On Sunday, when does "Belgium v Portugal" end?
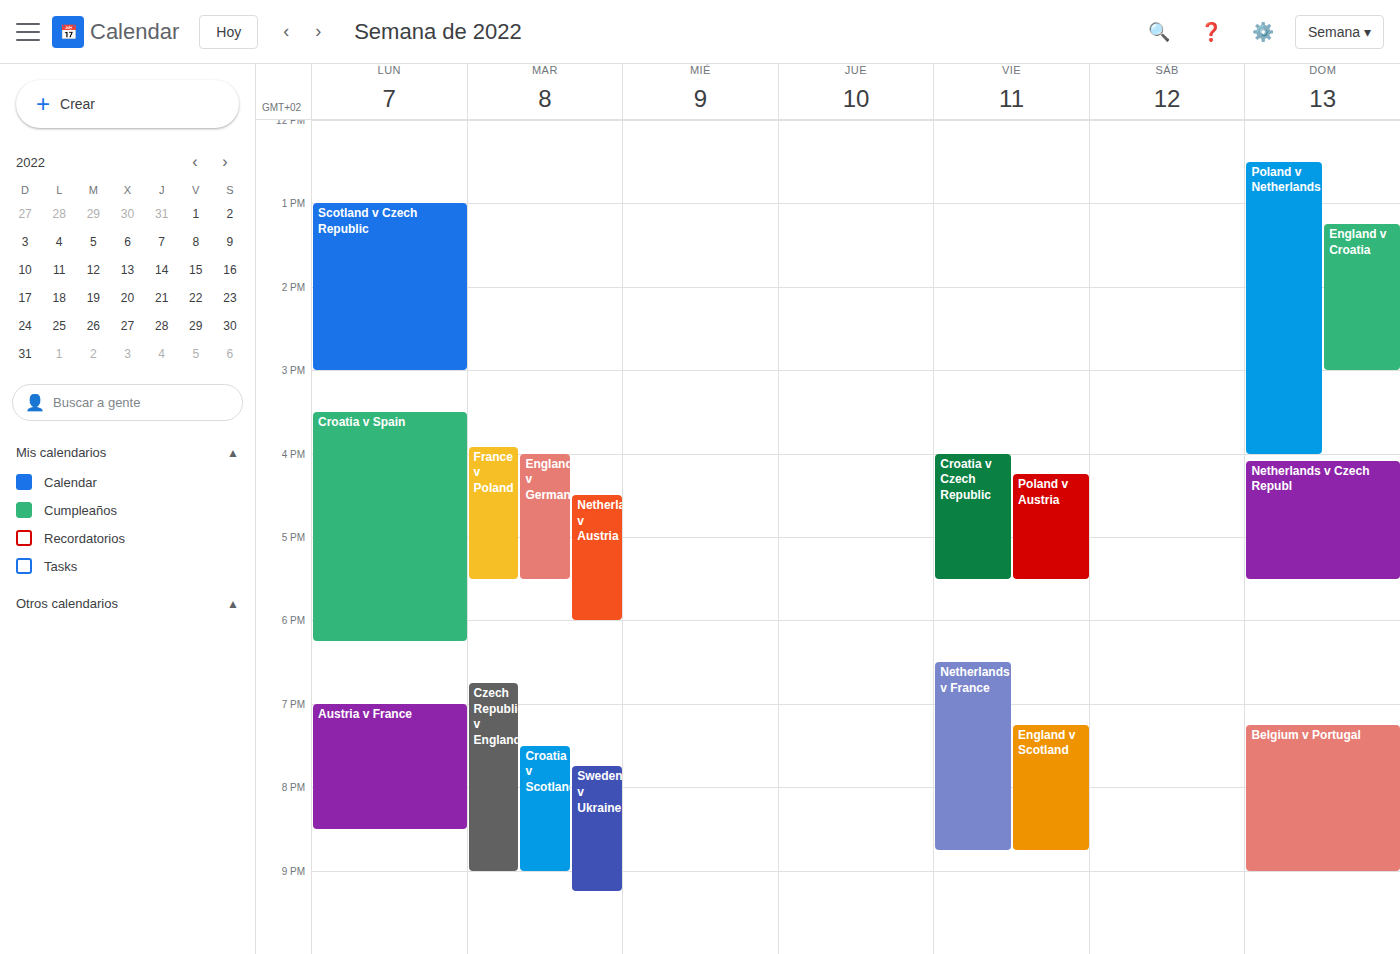
9:00 PM